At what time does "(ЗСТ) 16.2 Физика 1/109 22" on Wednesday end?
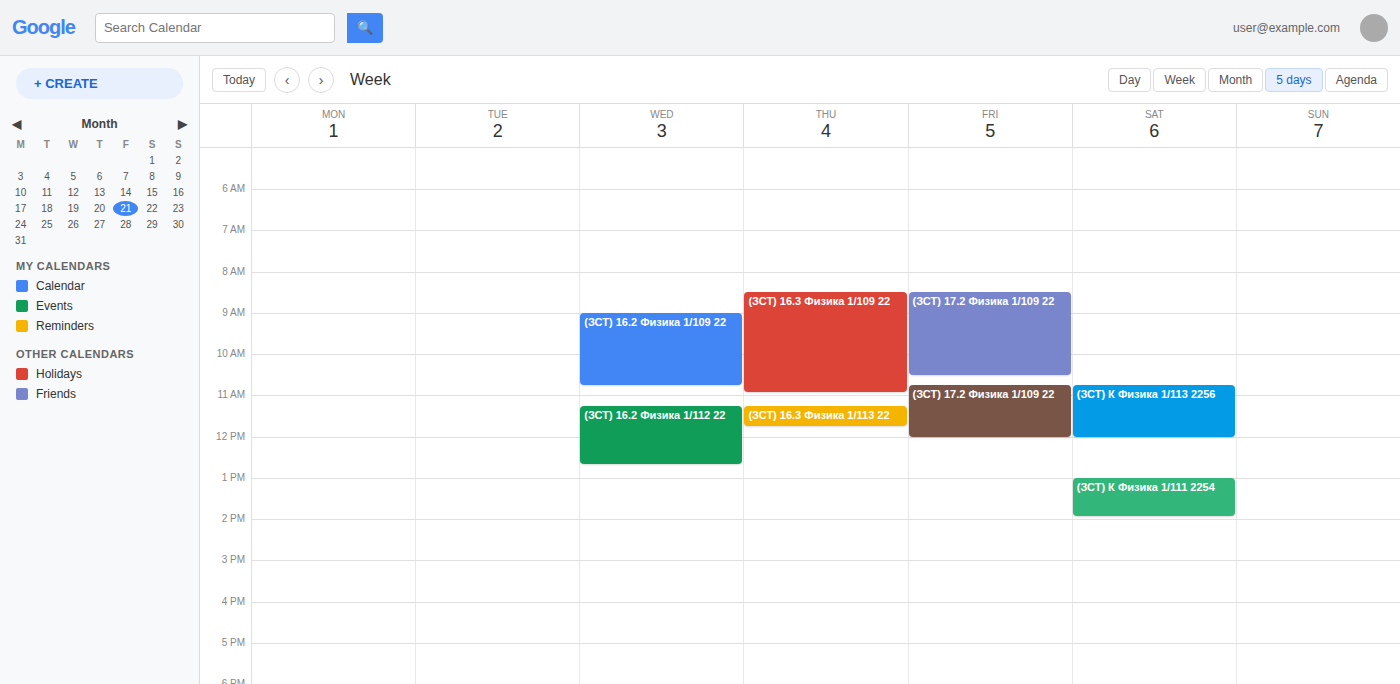
10:45 AM